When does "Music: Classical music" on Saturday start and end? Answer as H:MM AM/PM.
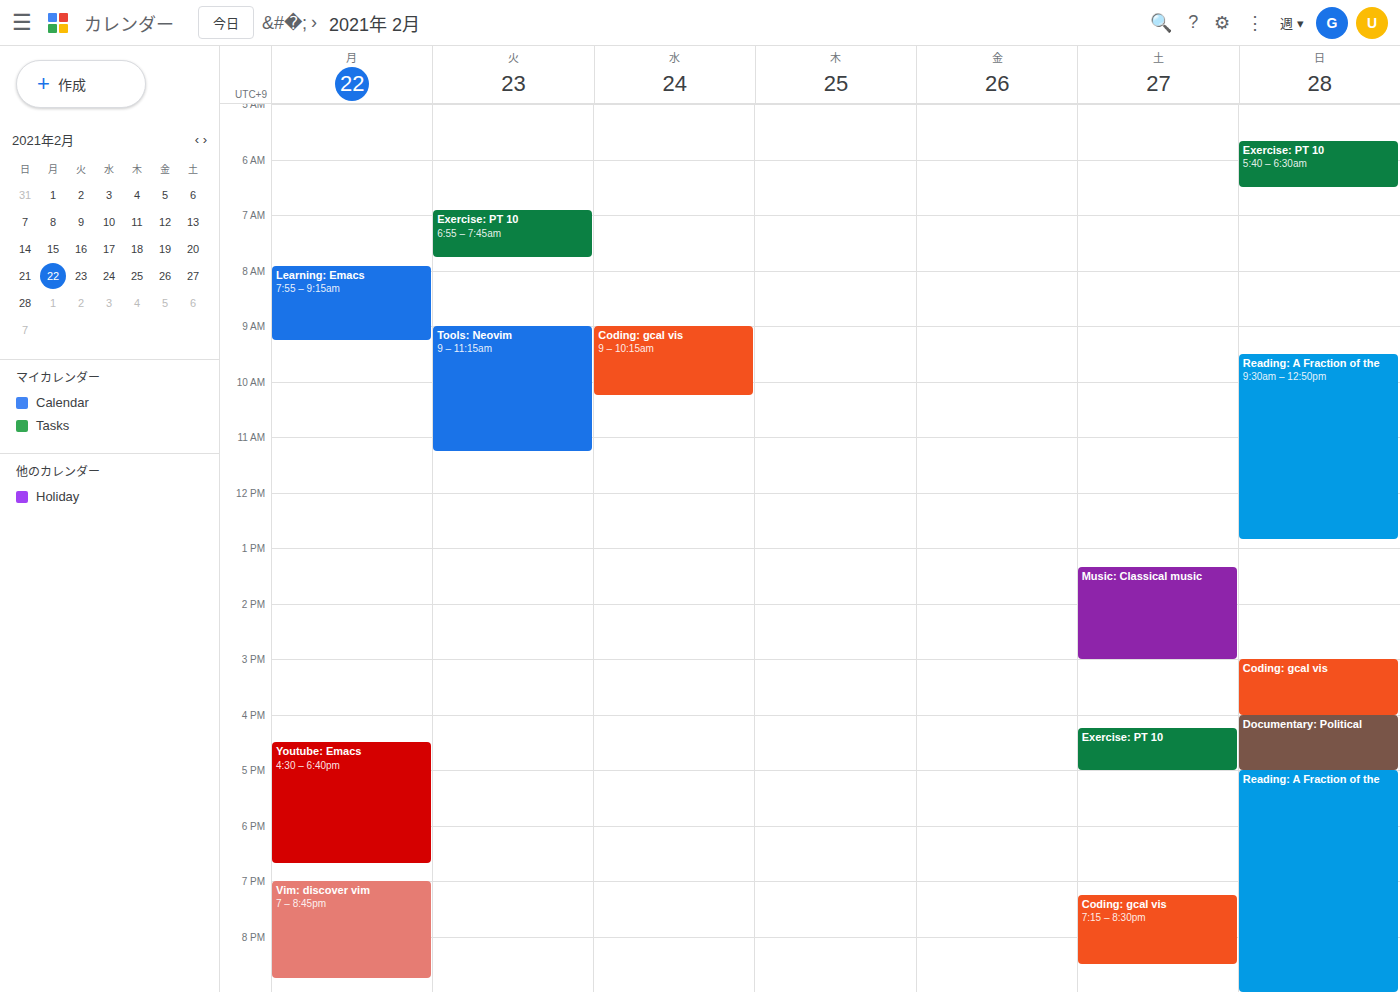
1:20 PM to 3:00 PM